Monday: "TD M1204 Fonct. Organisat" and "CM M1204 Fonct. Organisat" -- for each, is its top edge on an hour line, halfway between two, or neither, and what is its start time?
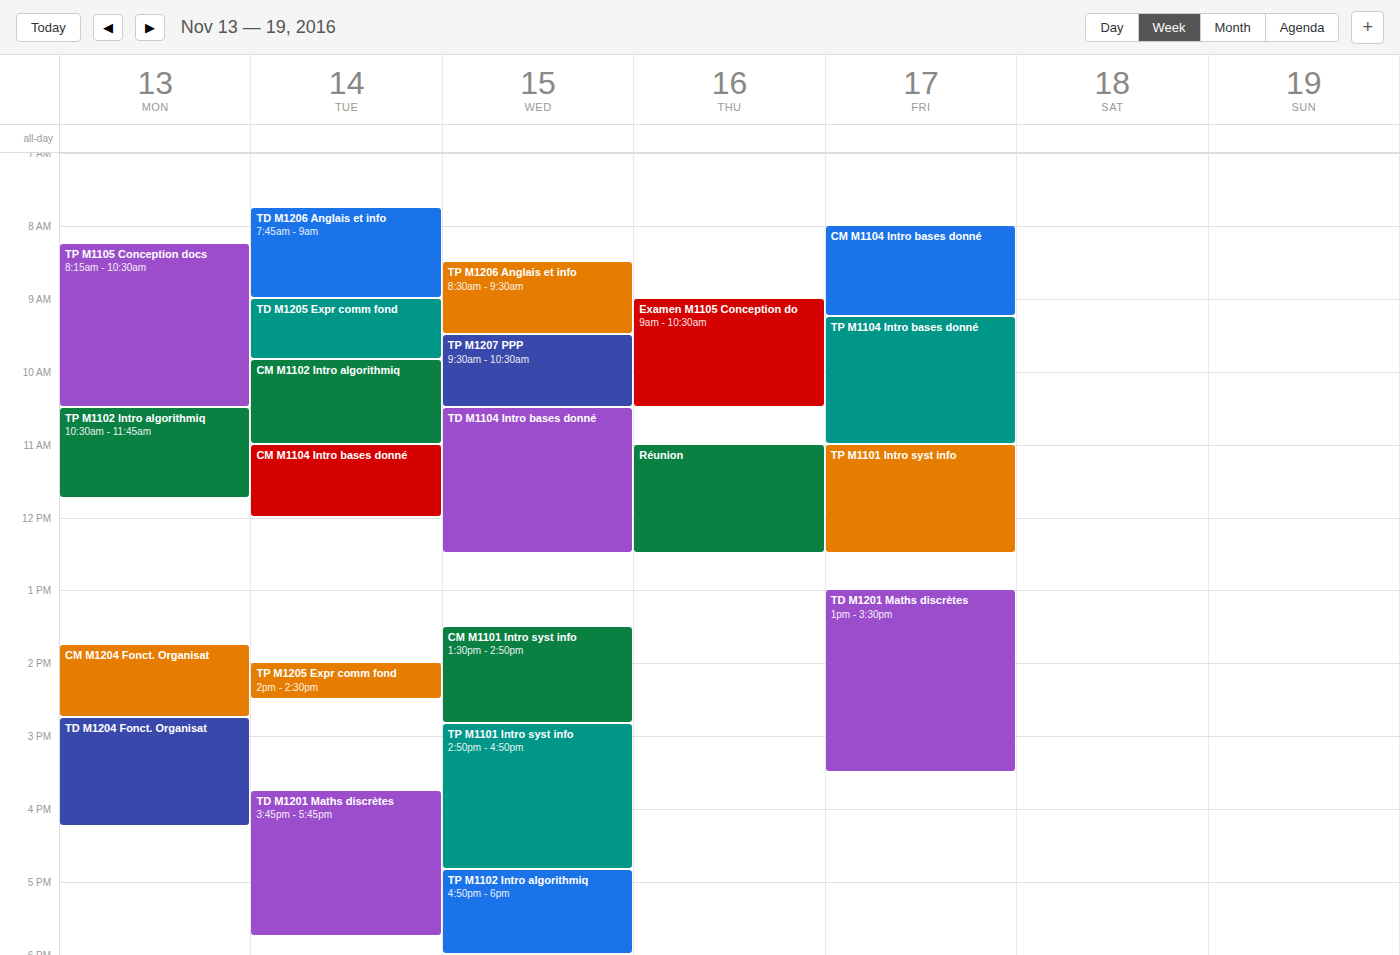
"TD M1204 Fonct. Organisat": 2:45 PM, neither: three quarters of the way from the 2 PM line to the 3 PM line. "CM M1204 Fonct. Organisat": 1:45 PM, neither: three quarters of the way from the 1 PM line to the 2 PM line.